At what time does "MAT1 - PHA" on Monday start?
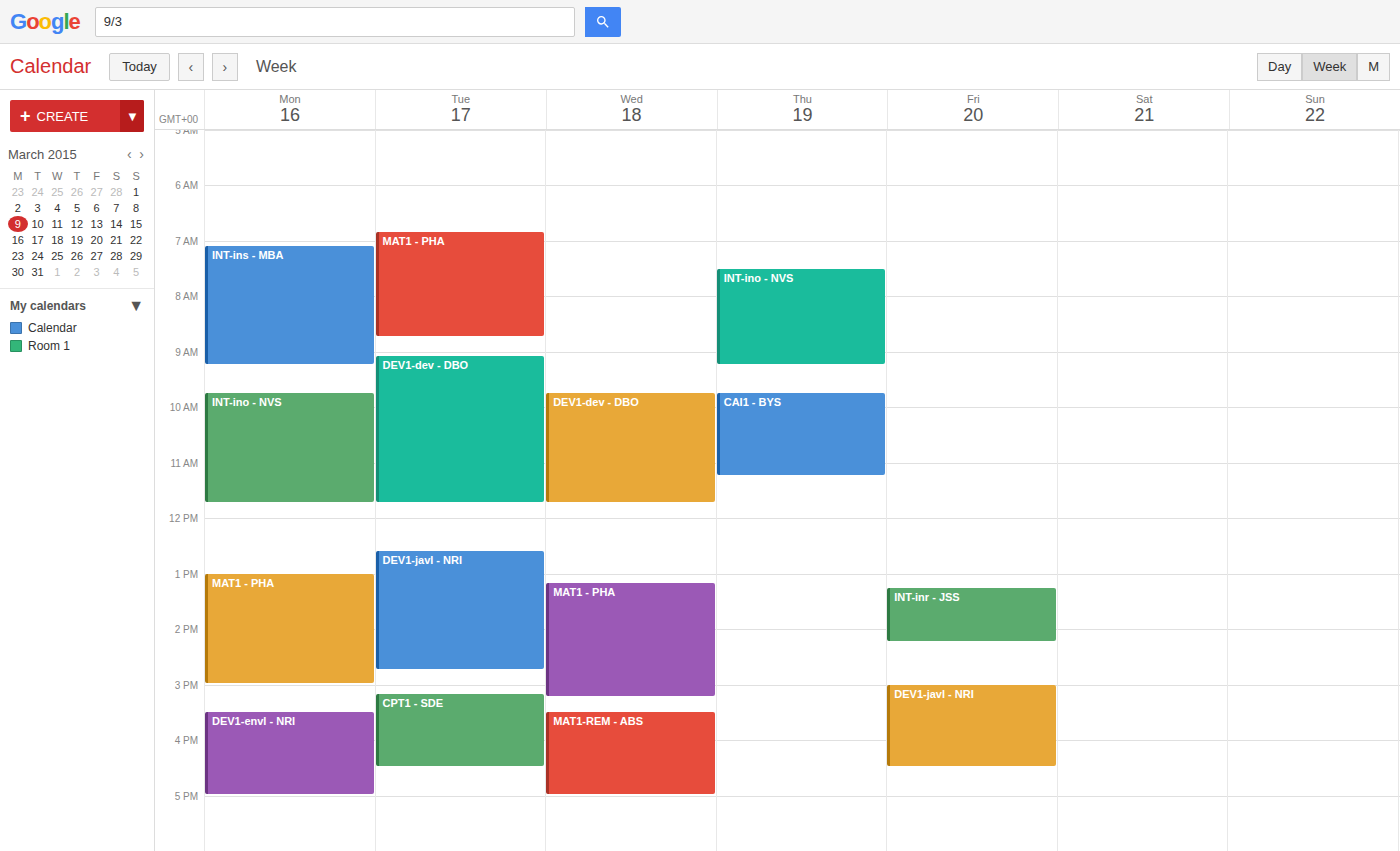
1:00 PM